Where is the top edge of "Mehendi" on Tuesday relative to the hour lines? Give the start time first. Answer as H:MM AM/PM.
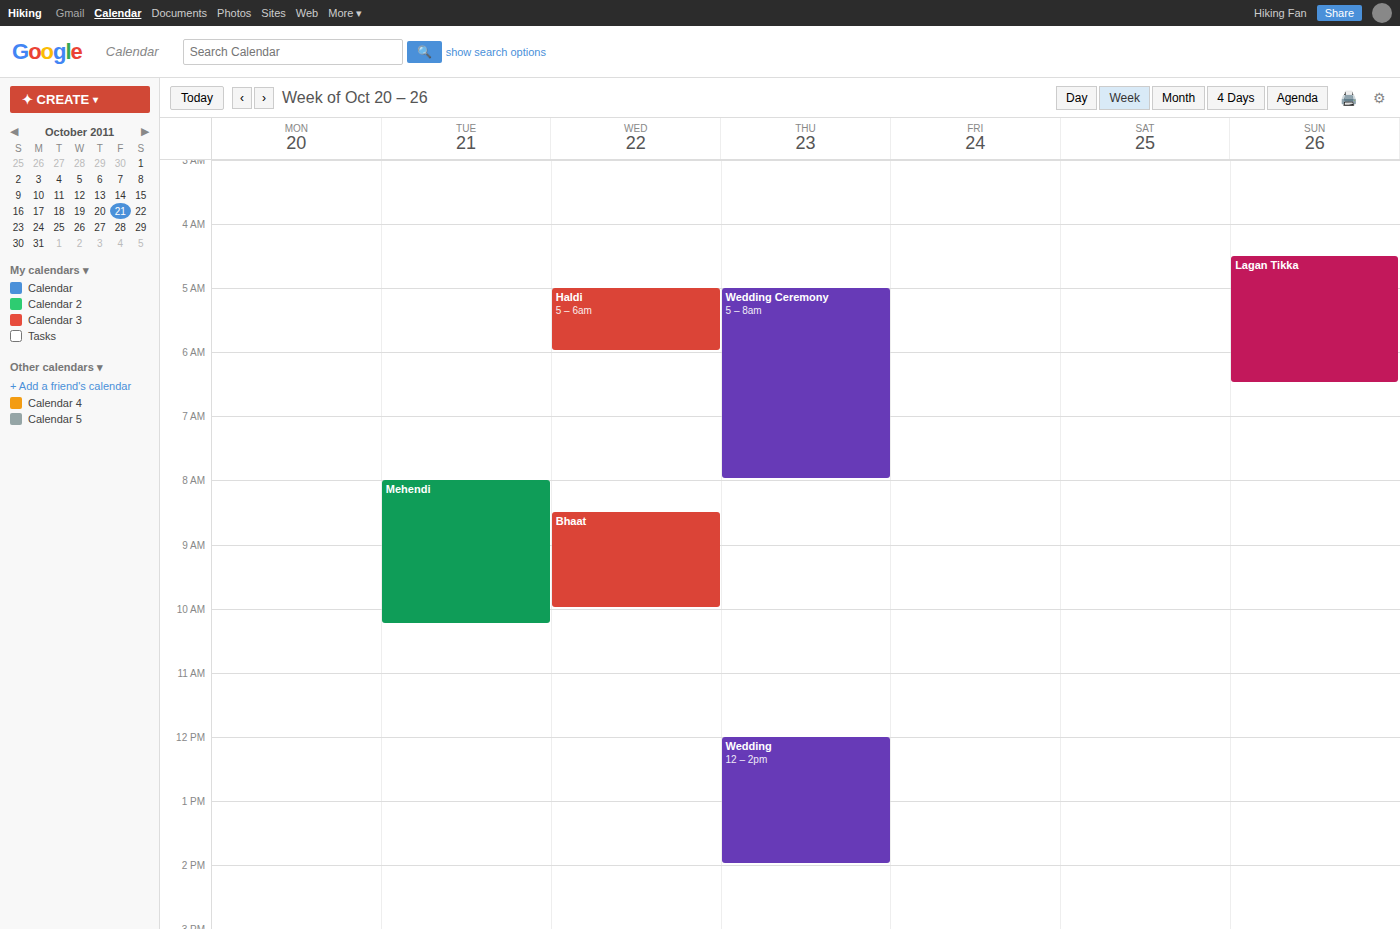
8:00 AM -- exactly on the 8 AM line.